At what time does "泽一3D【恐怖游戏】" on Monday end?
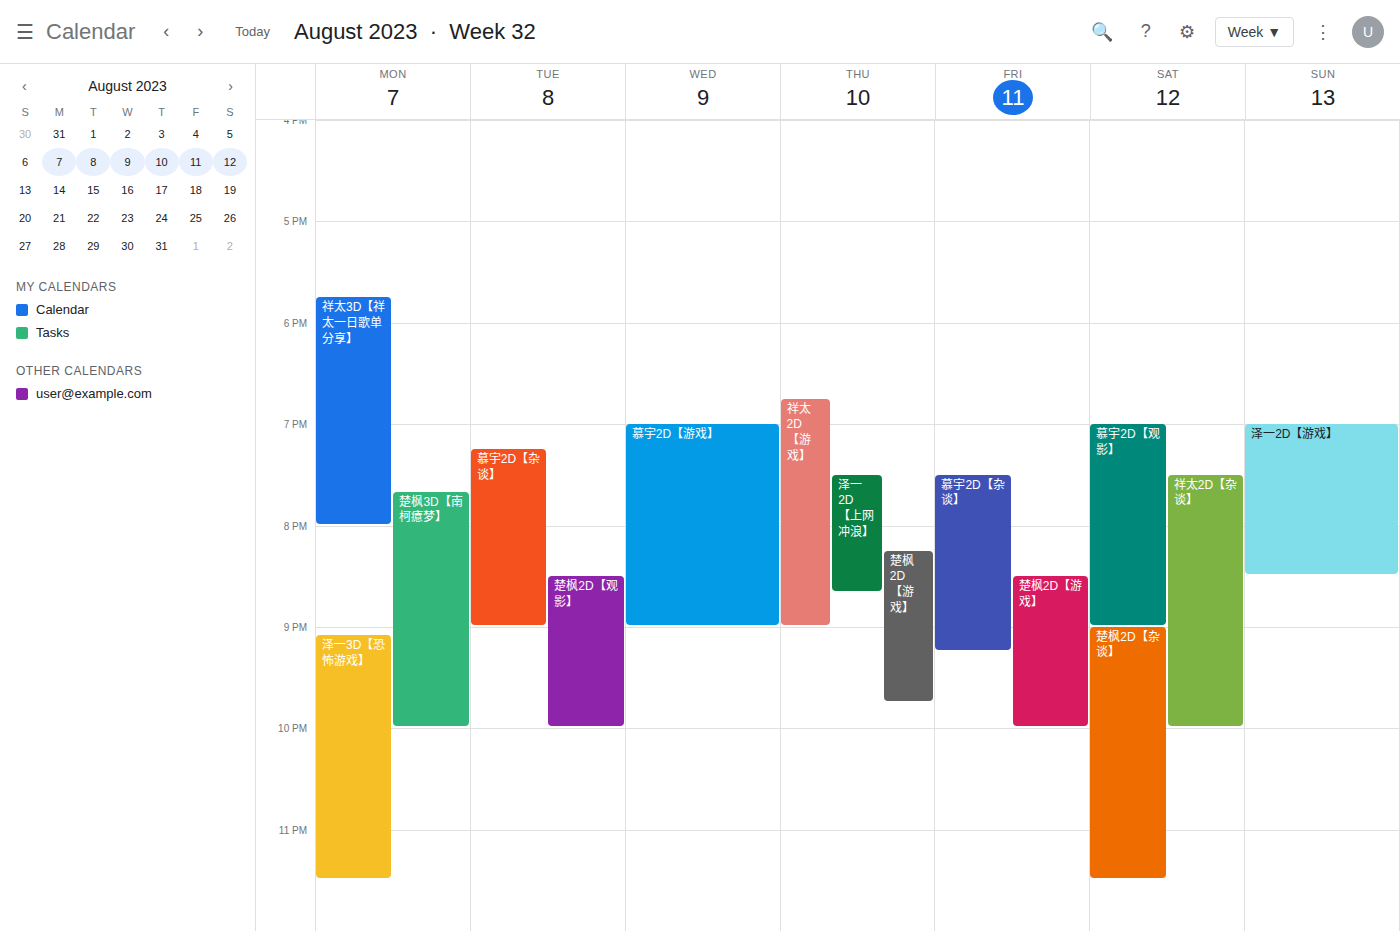
11:30 PM